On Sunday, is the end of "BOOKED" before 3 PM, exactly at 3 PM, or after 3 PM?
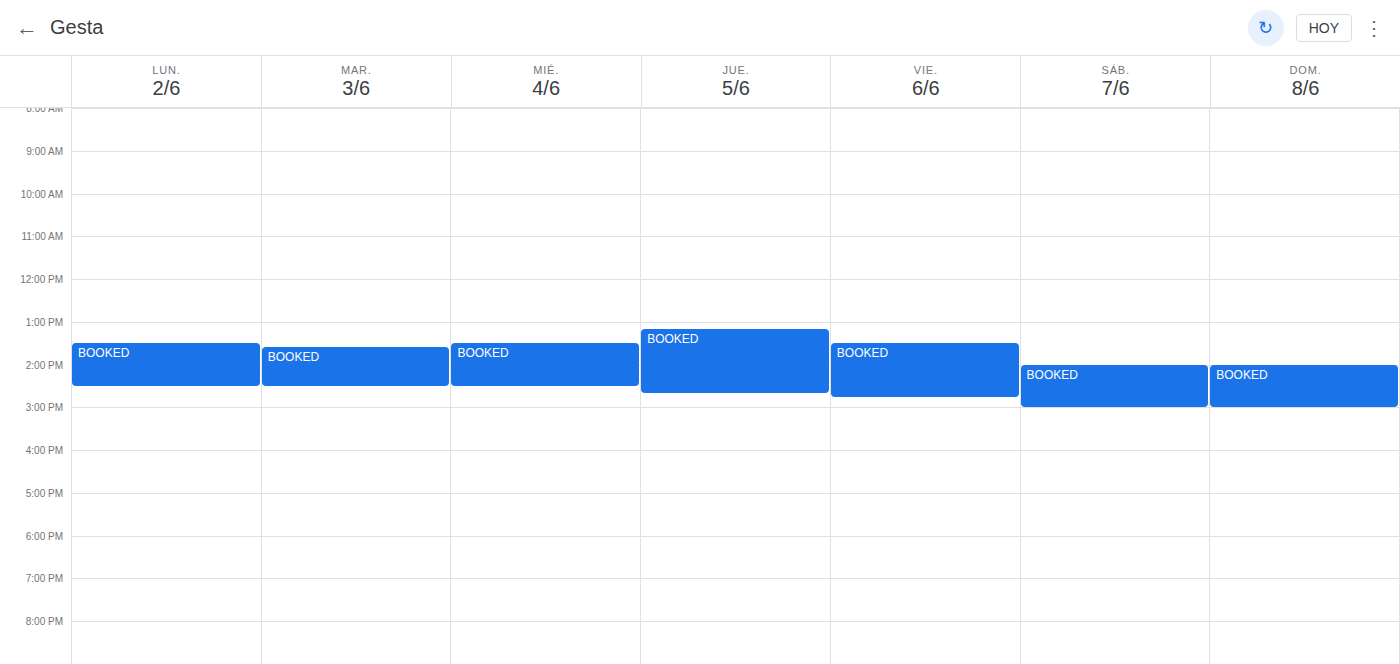
3:00 PM -- exactly at 3 PM, on the 3 PM line.